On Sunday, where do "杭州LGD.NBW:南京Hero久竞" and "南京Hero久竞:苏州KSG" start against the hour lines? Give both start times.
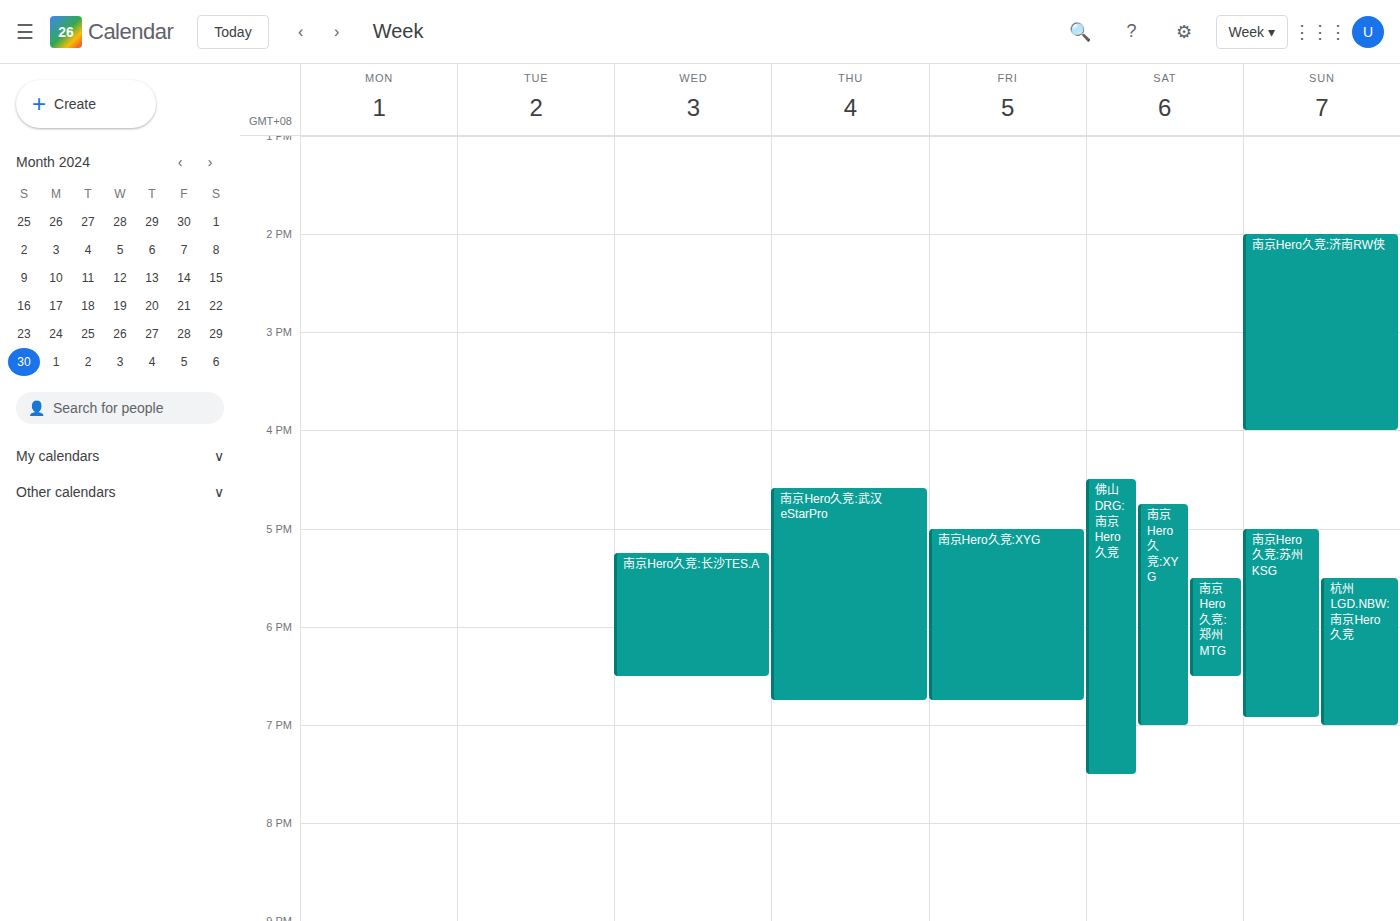
"杭州LGD.NBW:南京Hero久竞": 5:30 PM, halfway between the 5 PM and 6 PM lines. "南京Hero久竞:苏州KSG": 5:00 PM, exactly on the 5 PM line.